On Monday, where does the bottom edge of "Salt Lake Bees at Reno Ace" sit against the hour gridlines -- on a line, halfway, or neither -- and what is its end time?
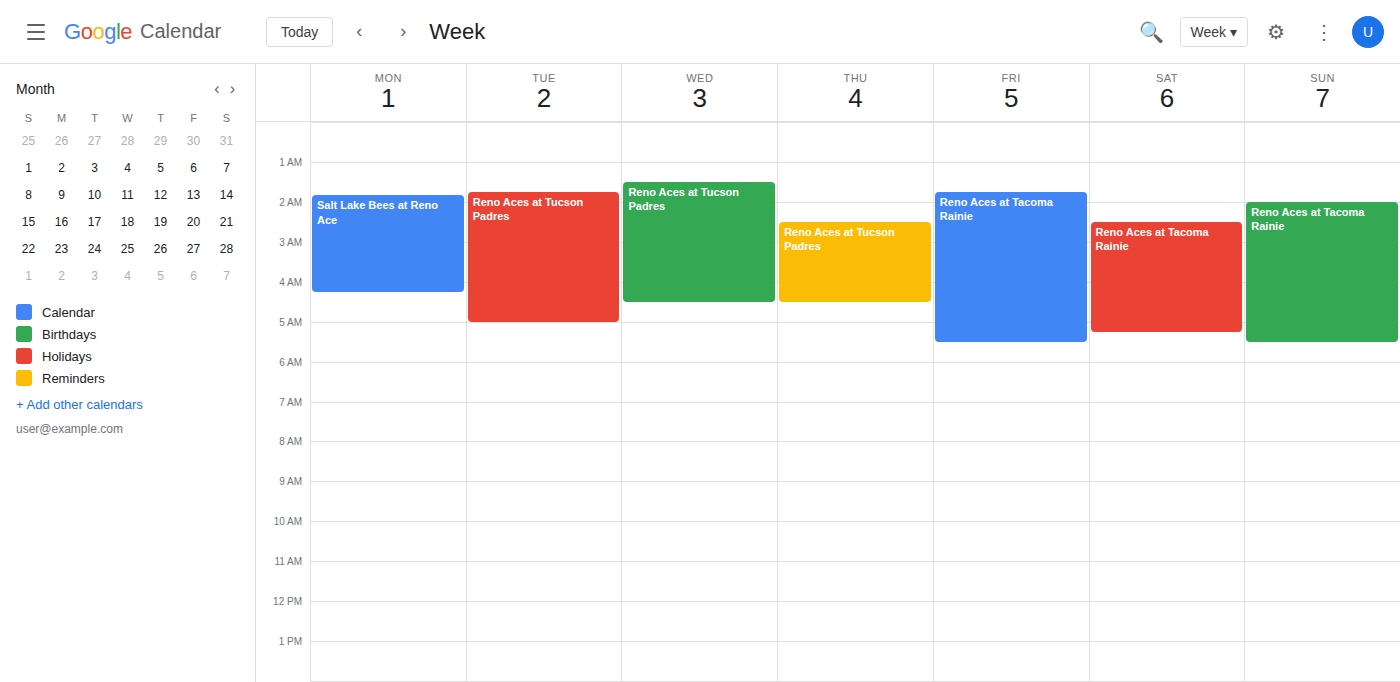
4:15 AM -- neither: a quarter of the way from the 4 AM line to the 5 AM line.